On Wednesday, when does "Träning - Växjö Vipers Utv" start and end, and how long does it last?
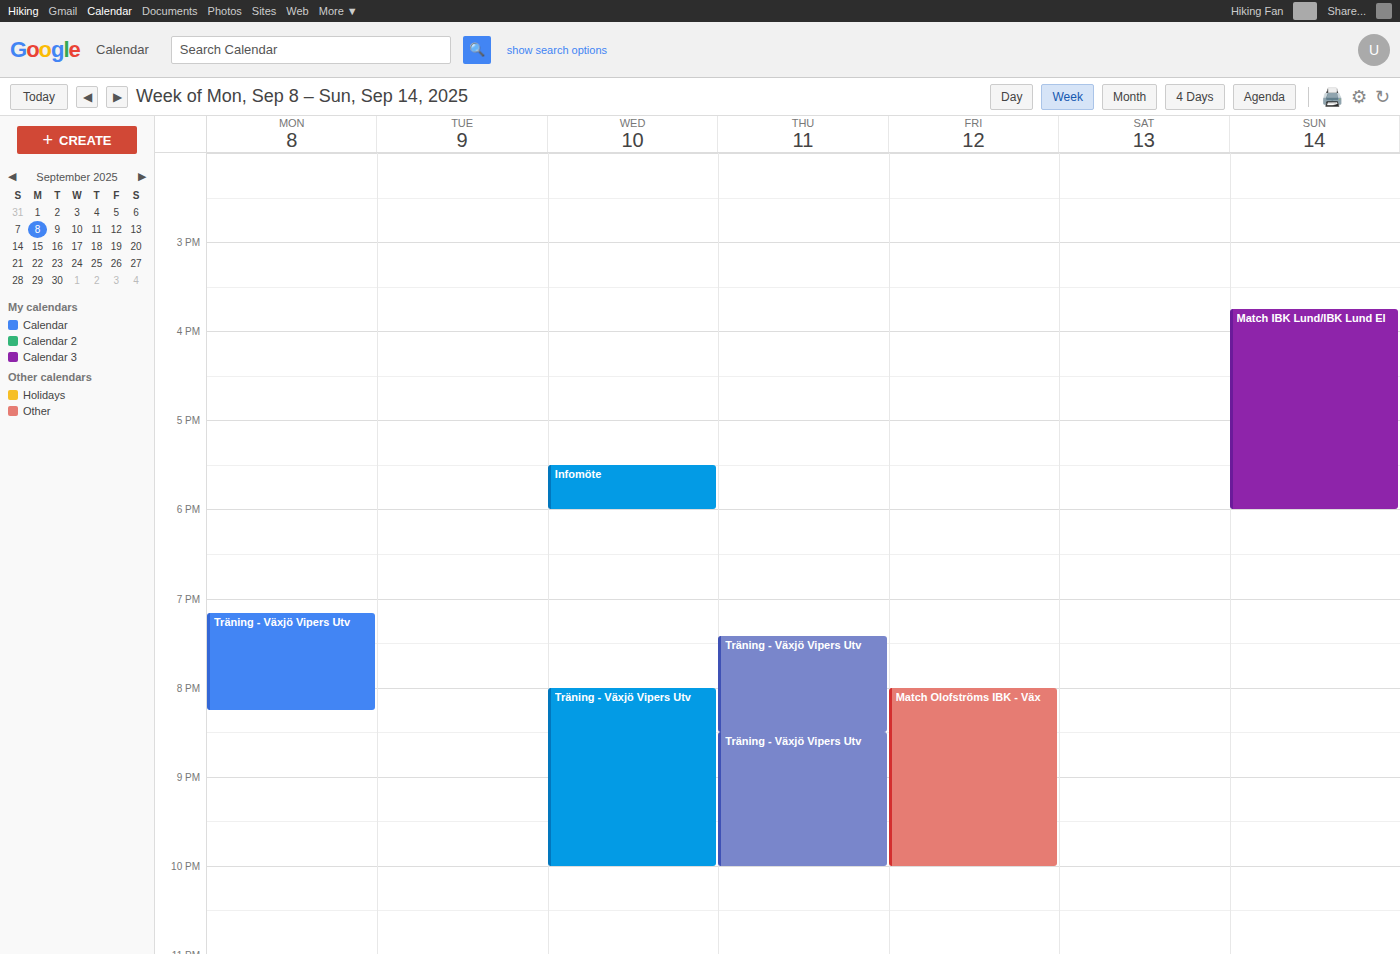
8:00 PM to 10:00 PM, 2 hours